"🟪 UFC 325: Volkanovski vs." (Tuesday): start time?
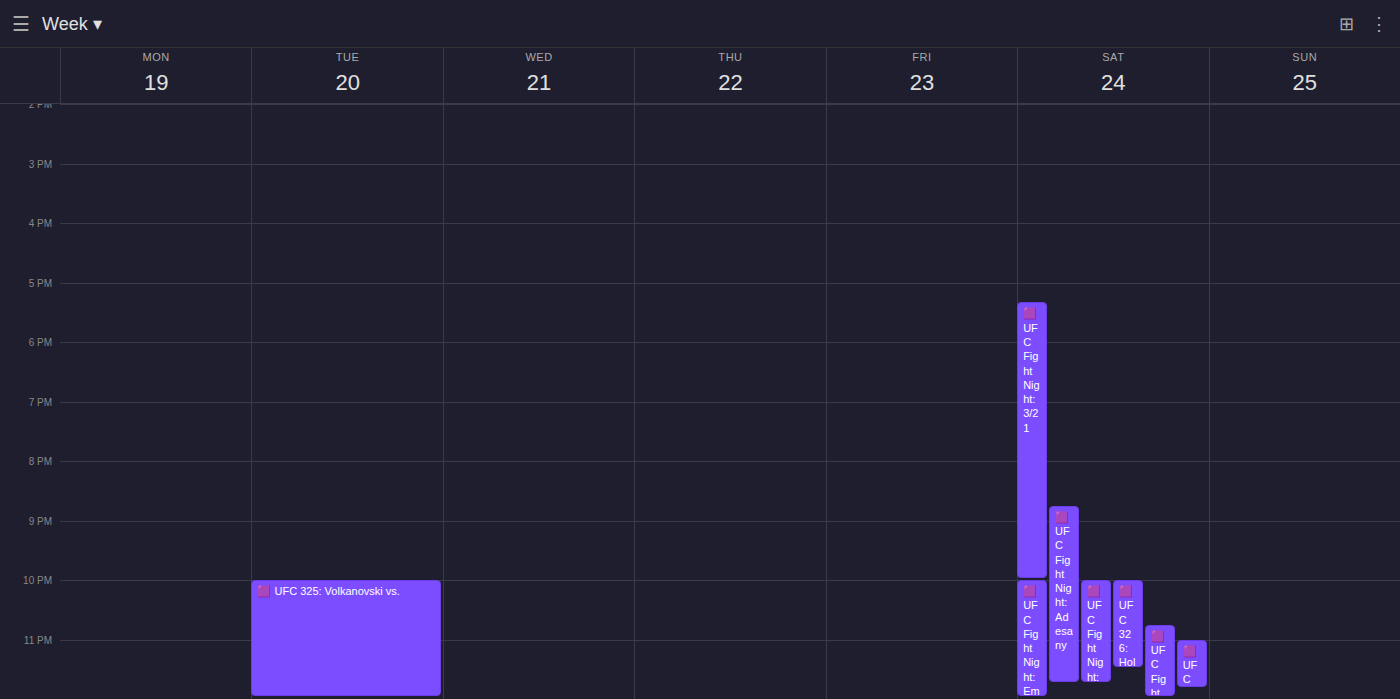
22:00